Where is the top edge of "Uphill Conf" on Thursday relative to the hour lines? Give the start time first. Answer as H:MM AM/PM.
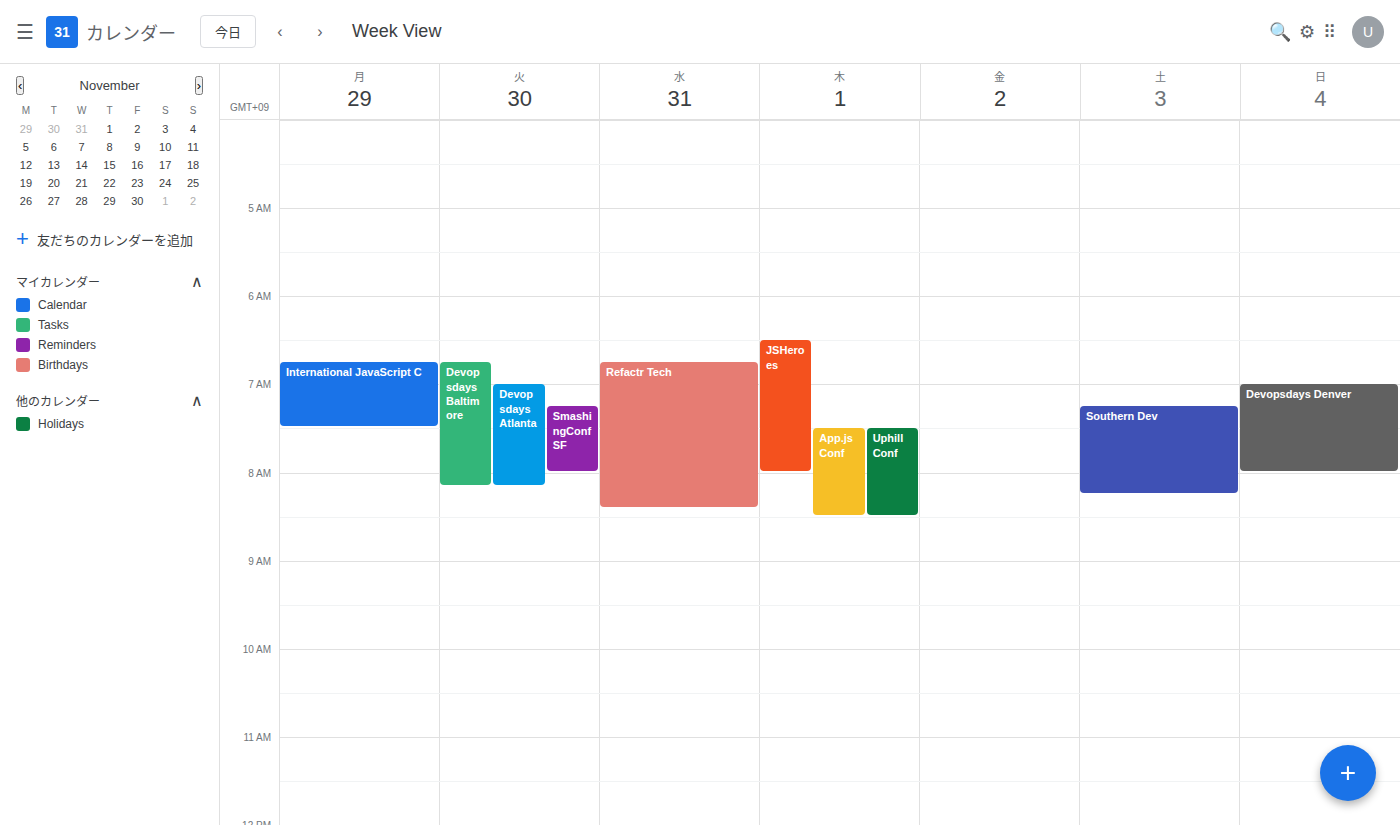
7:30 AM -- halfway between the 7 AM and 8 AM lines.